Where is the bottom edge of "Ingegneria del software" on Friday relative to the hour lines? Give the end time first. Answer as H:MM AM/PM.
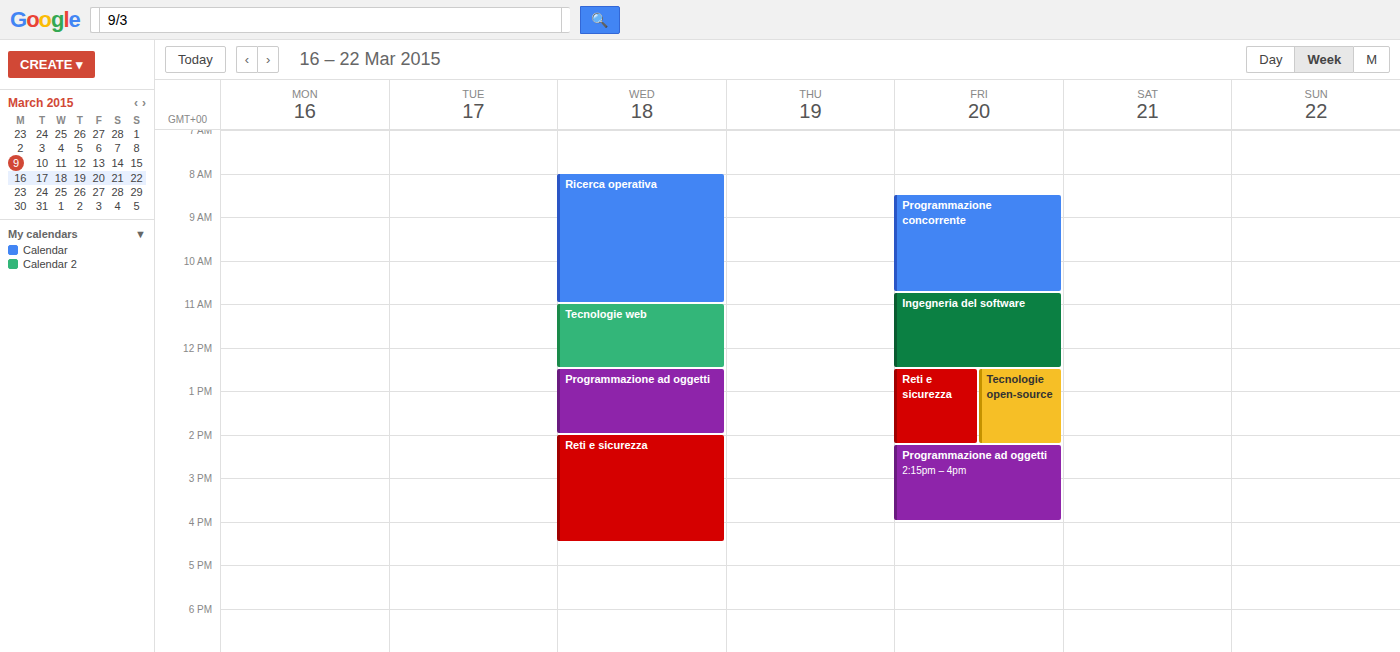
12:30 PM -- halfway between the 12 PM and 1 PM lines.